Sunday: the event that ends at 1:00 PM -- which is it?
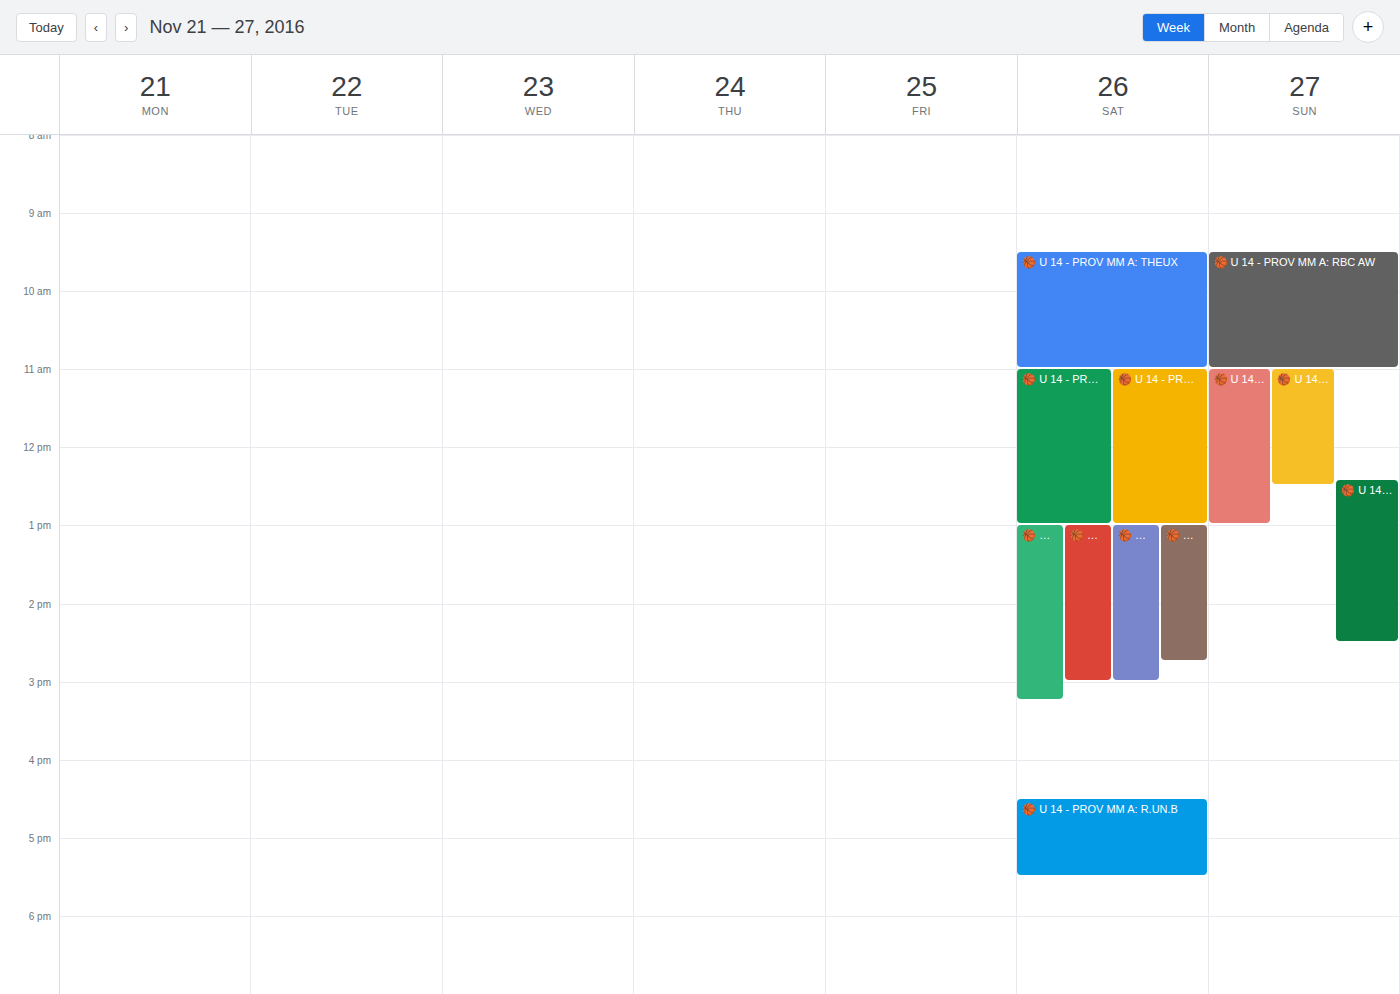
"🏀 U 14 - PROV MM A: HARIMA"